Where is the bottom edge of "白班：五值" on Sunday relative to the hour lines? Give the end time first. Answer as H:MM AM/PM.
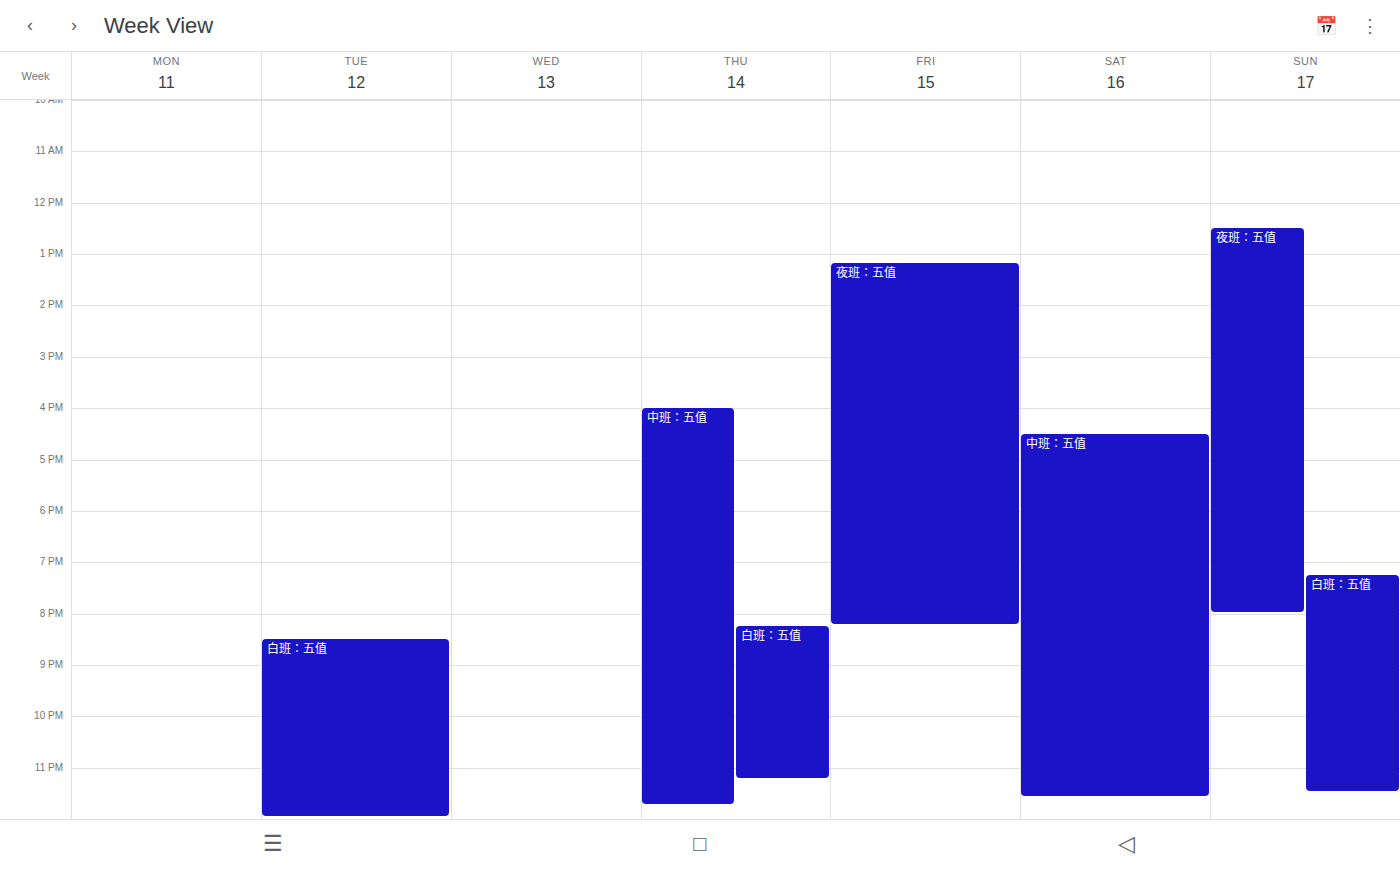
11:30 PM -- halfway between the 11 PM and 12 AM lines.